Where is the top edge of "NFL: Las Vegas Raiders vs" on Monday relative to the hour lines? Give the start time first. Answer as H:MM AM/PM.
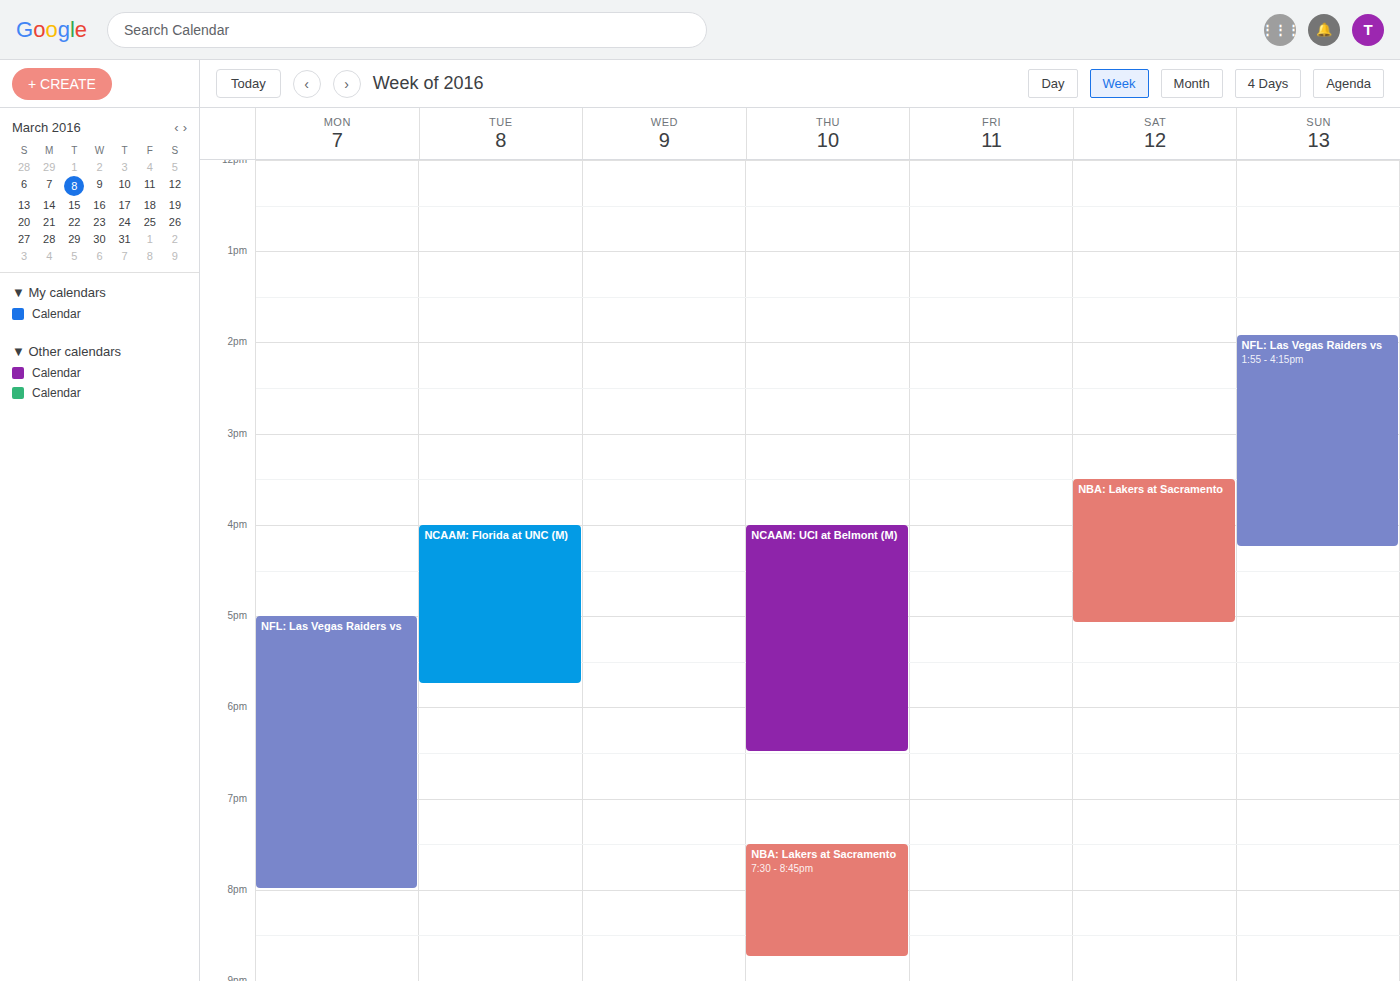
5:00 PM -- exactly on the 5 PM line.